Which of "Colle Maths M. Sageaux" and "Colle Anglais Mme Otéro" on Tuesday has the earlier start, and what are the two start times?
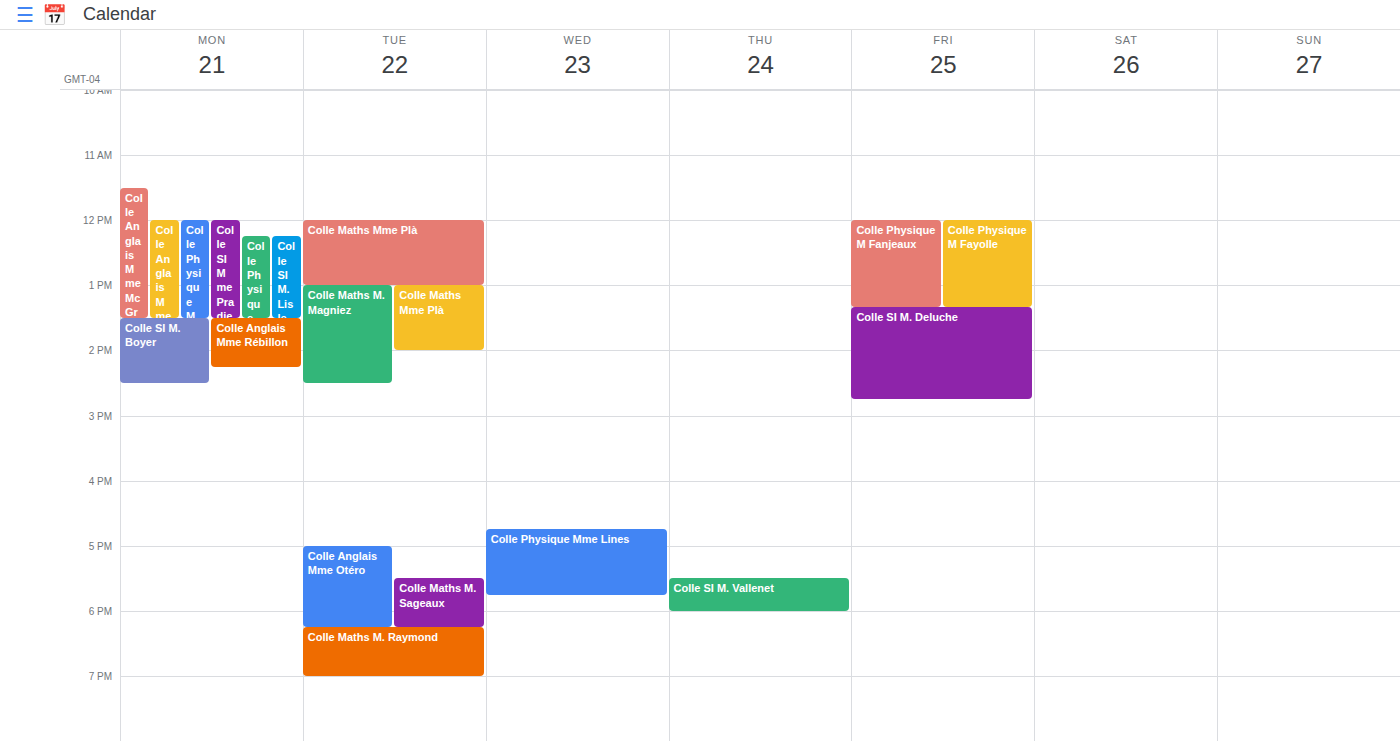
"Colle Anglais Mme Otéro" 5:00 PM; "Colle Maths M. Sageaux" 5:30 PM.